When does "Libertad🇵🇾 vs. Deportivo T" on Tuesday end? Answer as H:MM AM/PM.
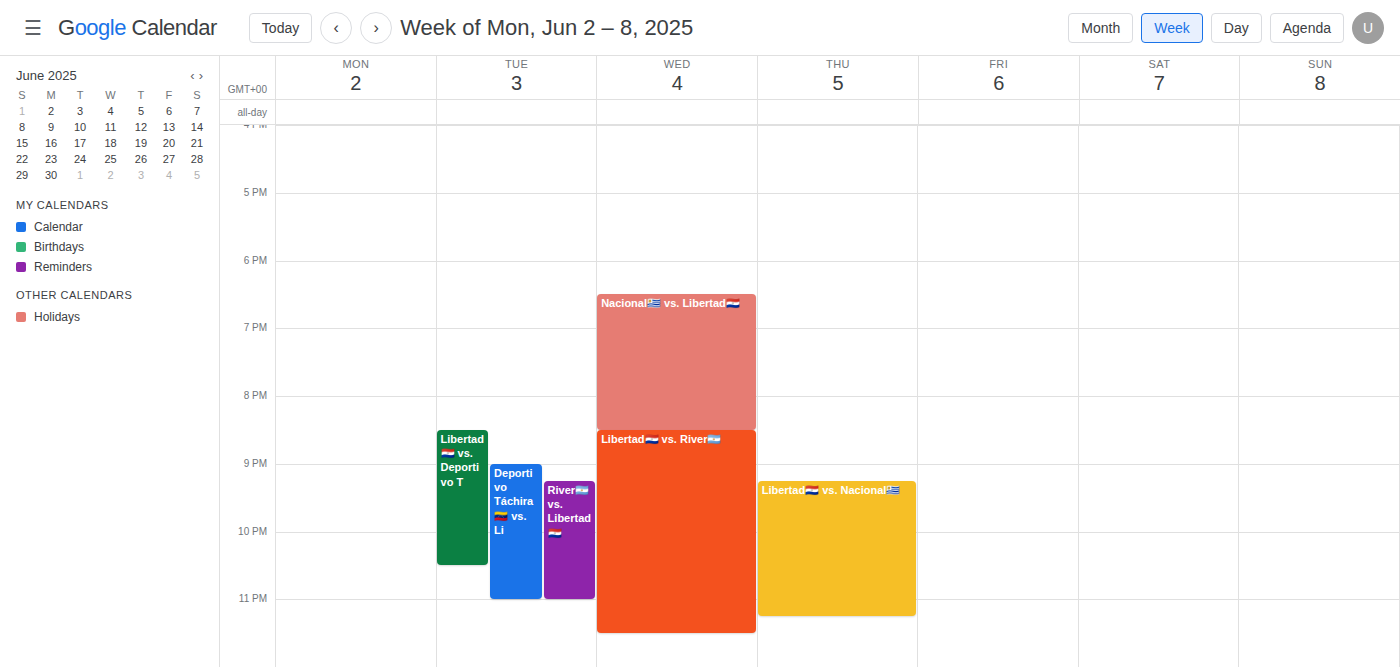
10:30 PM